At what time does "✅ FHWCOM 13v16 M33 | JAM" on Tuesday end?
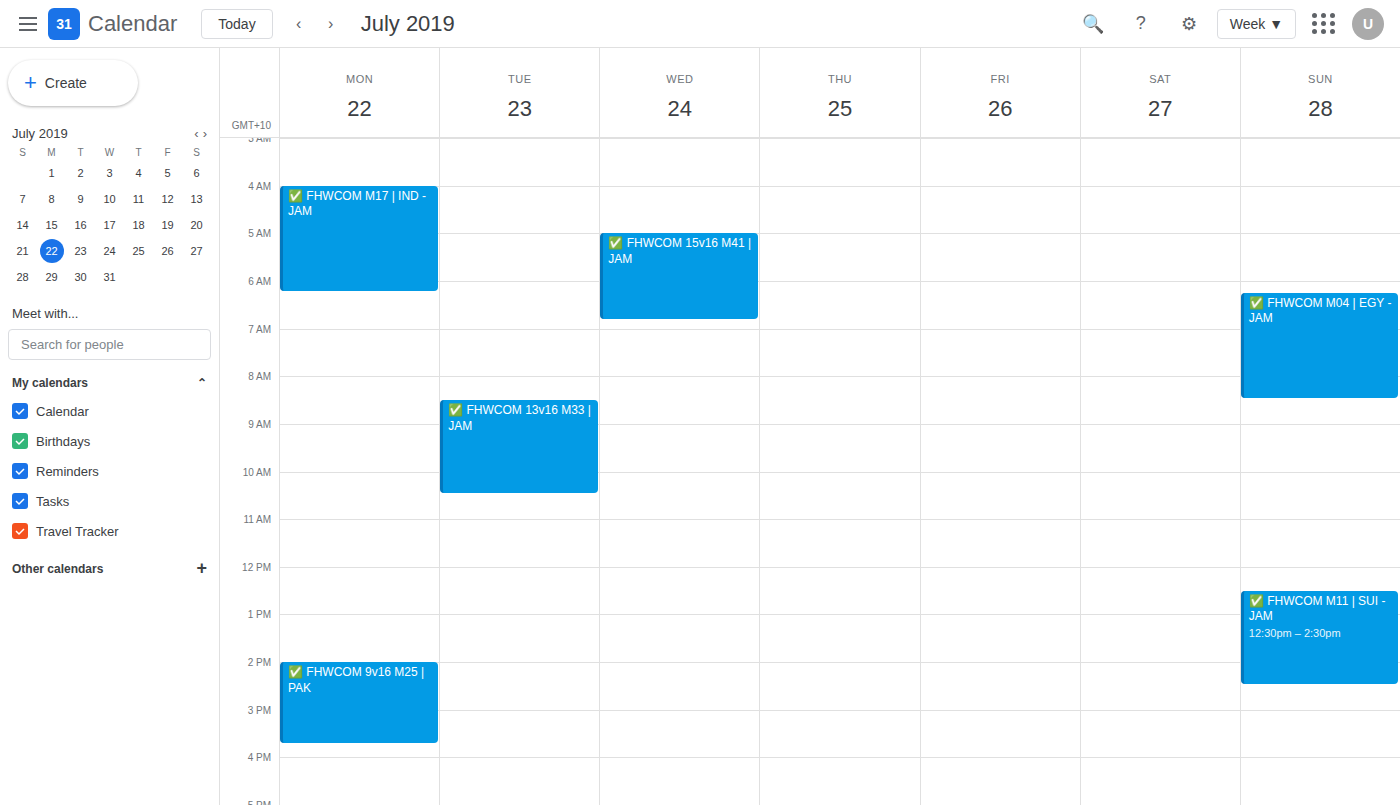
10:30 AM